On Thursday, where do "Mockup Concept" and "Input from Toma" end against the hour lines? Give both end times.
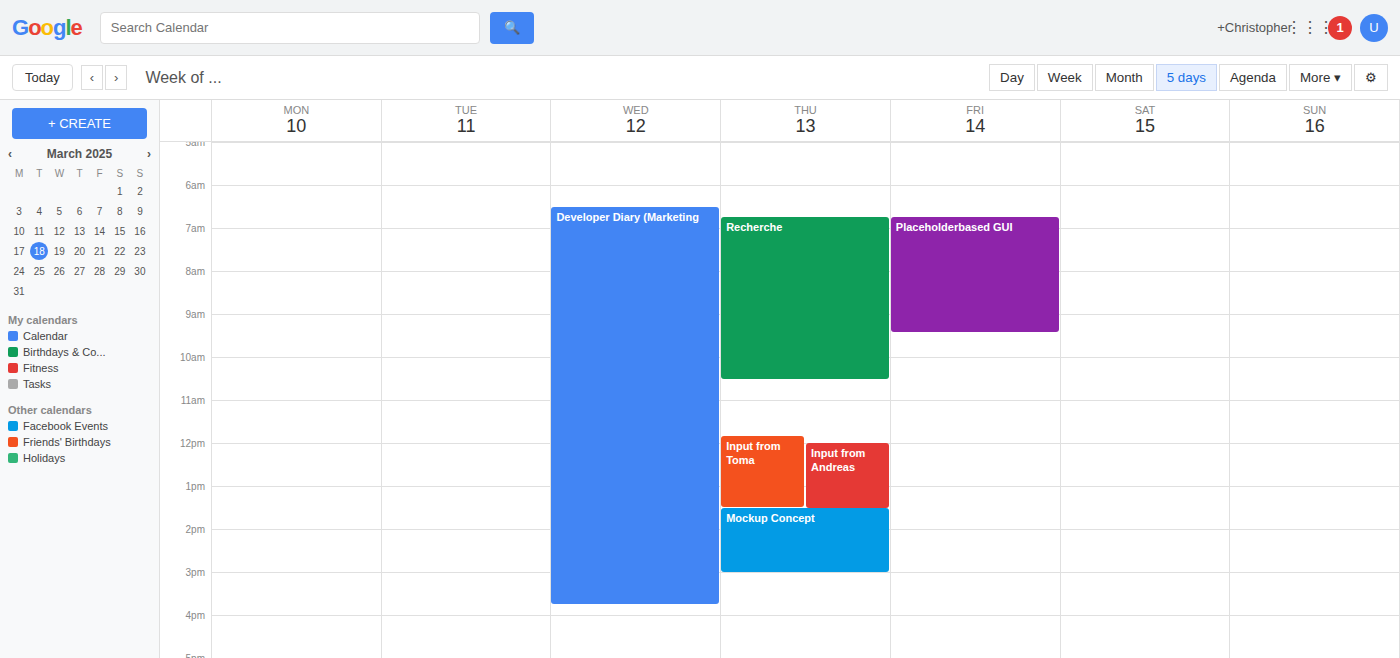
"Mockup Concept": 3:00 PM, exactly on the 3 PM line. "Input from Toma": 1:30 PM, halfway between the 1 PM and 2 PM lines.